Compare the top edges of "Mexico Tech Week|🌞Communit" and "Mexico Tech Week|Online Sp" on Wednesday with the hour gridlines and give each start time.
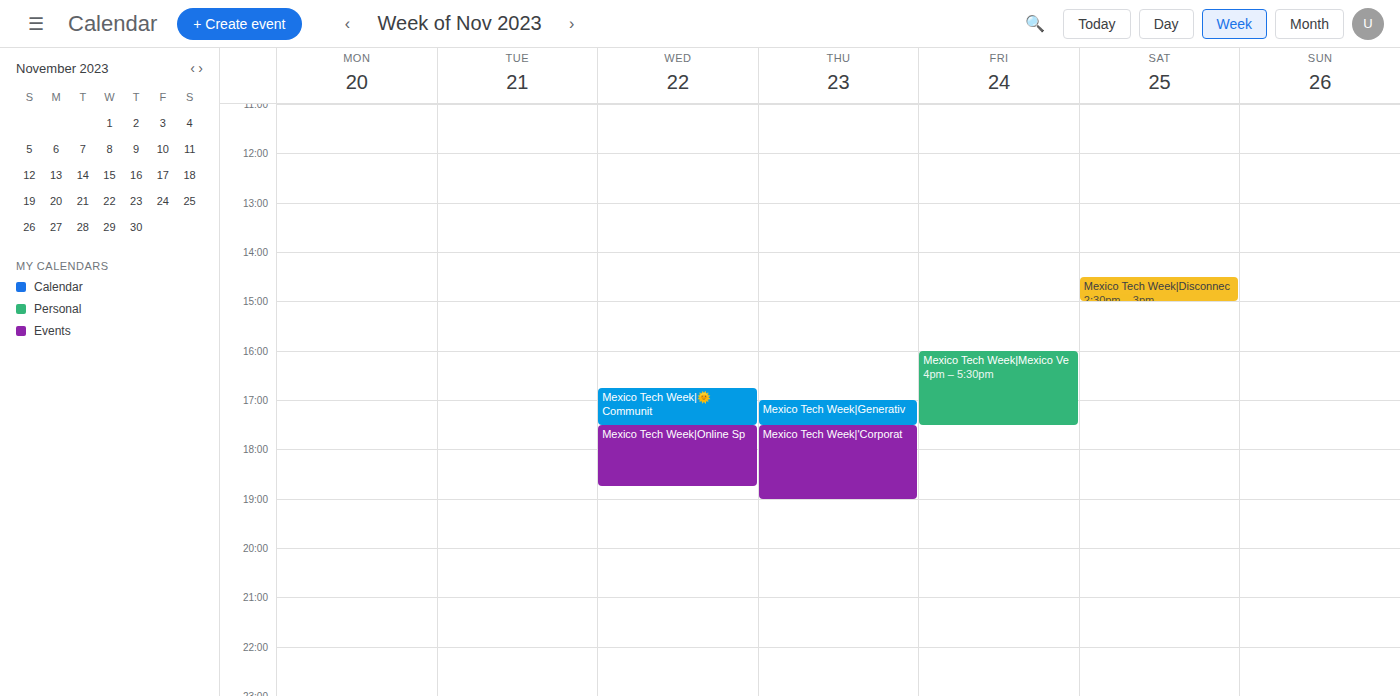
"Mexico Tech Week|🌞Communit": 4:45 PM, neither: three quarters of the way from the 4 PM line to the 5 PM line. "Mexico Tech Week|Online Sp": 5:30 PM, halfway between the 5 PM and 6 PM lines.